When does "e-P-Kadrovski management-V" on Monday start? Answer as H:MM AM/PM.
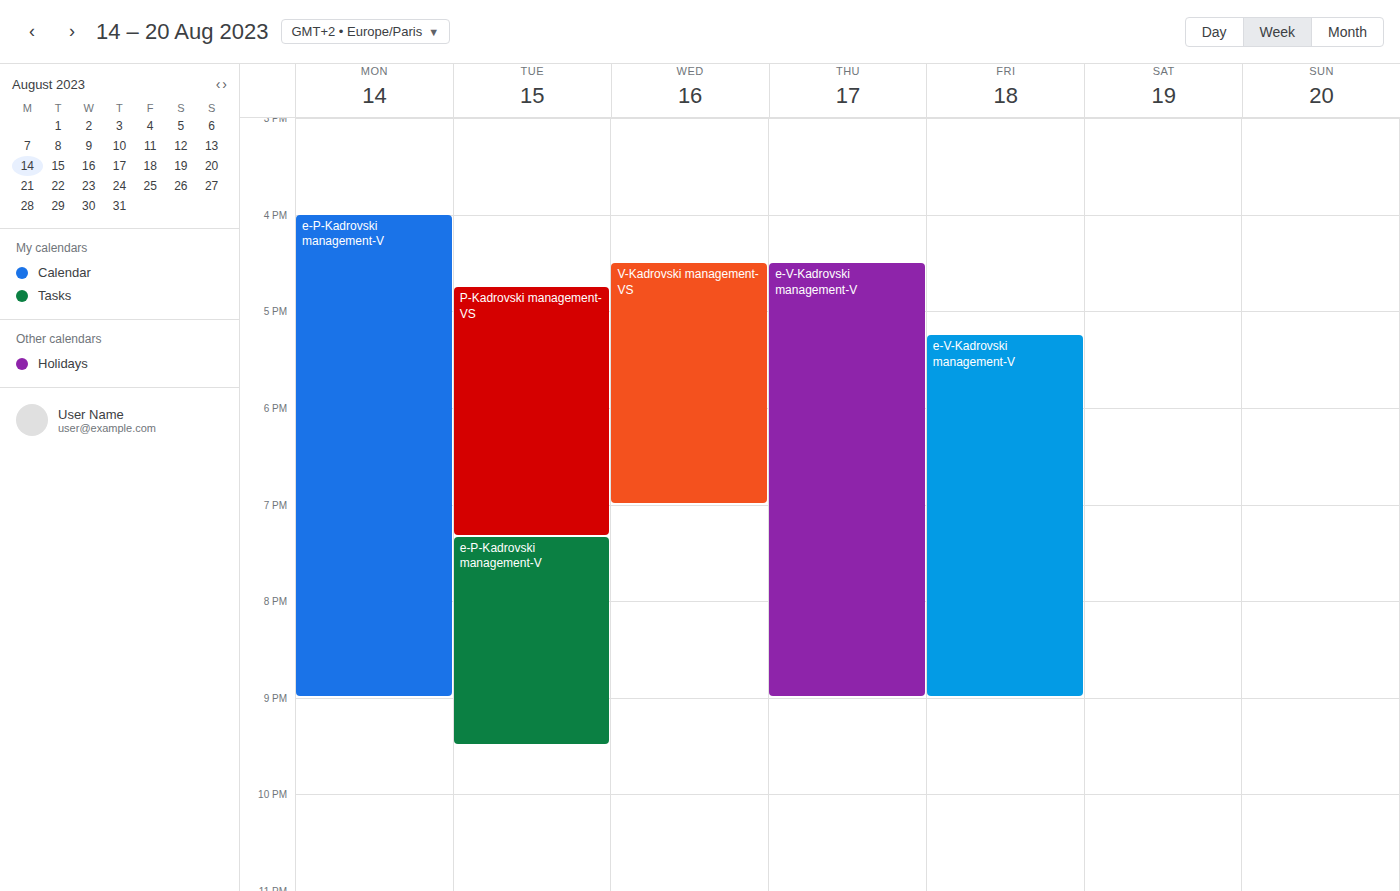
4:00 PM